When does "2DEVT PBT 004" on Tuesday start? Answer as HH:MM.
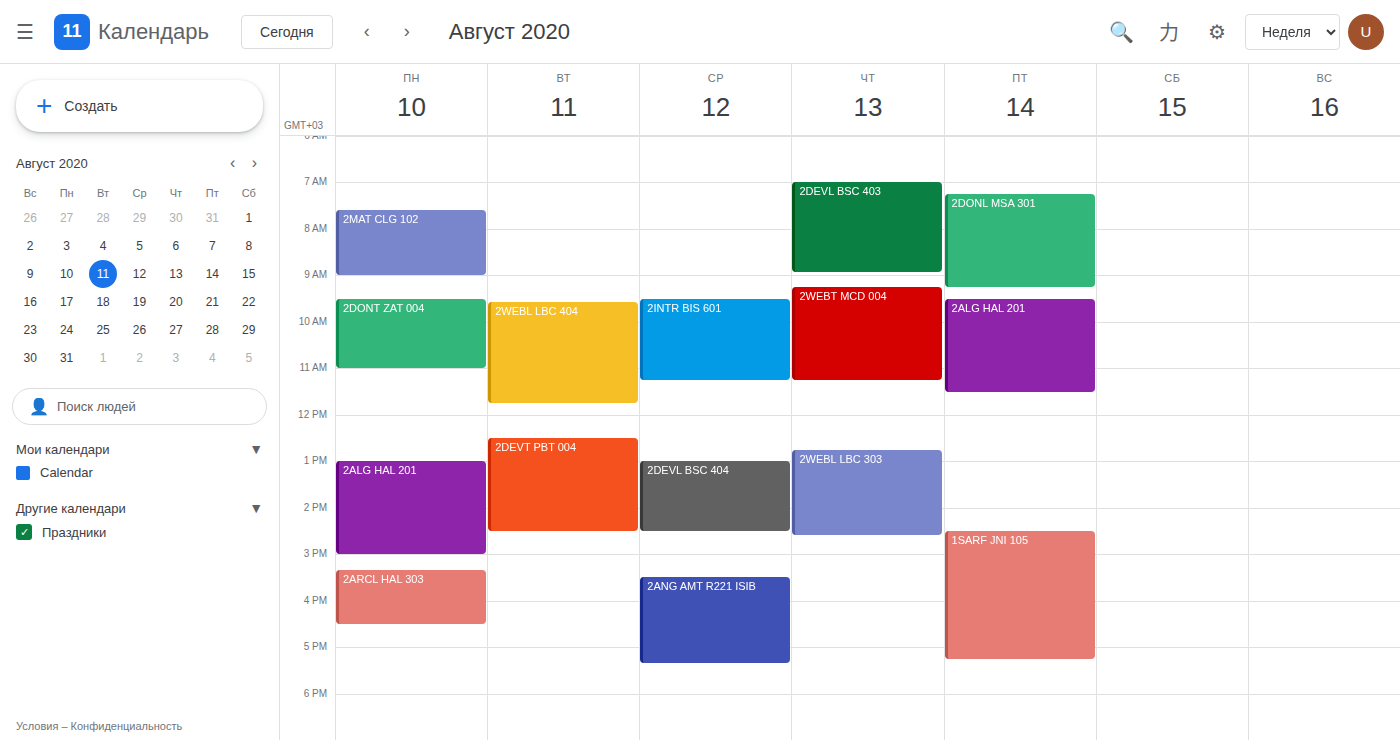
12:30